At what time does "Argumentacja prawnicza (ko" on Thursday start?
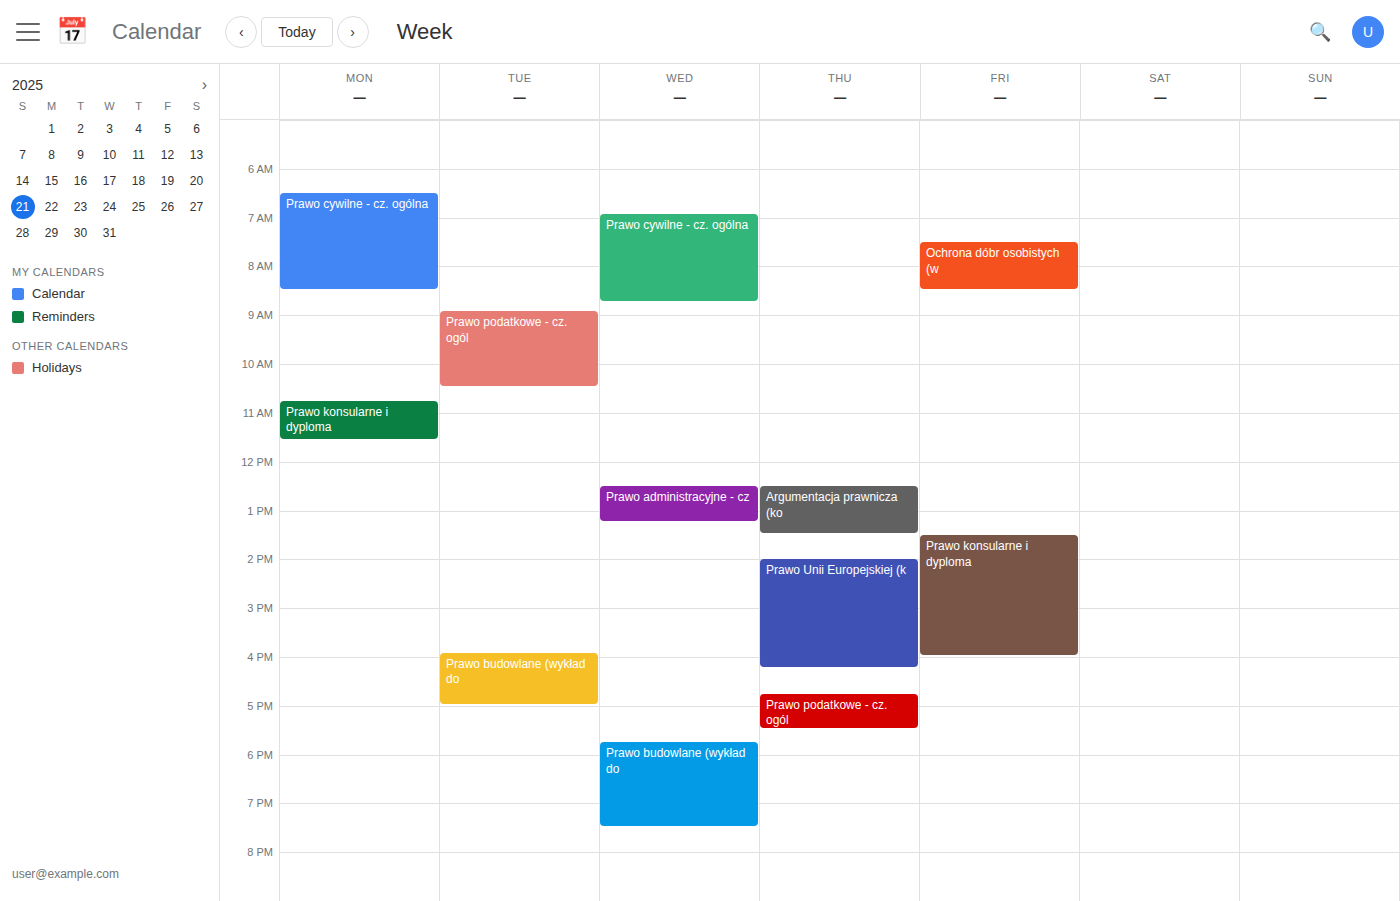
12:30 PM